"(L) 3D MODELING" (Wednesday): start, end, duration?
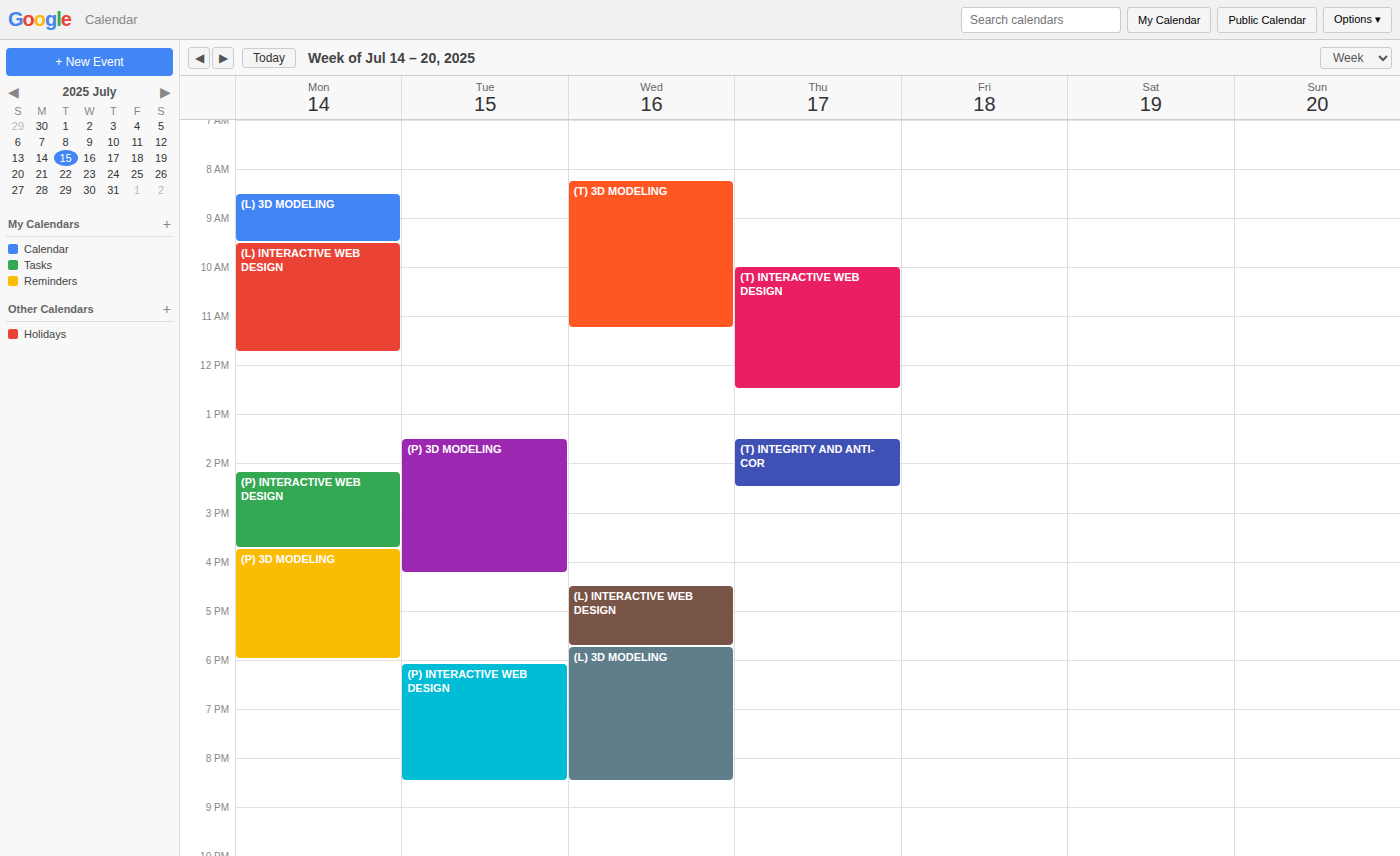
5:45 PM to 8:30 PM, 2 hours 45 minutes